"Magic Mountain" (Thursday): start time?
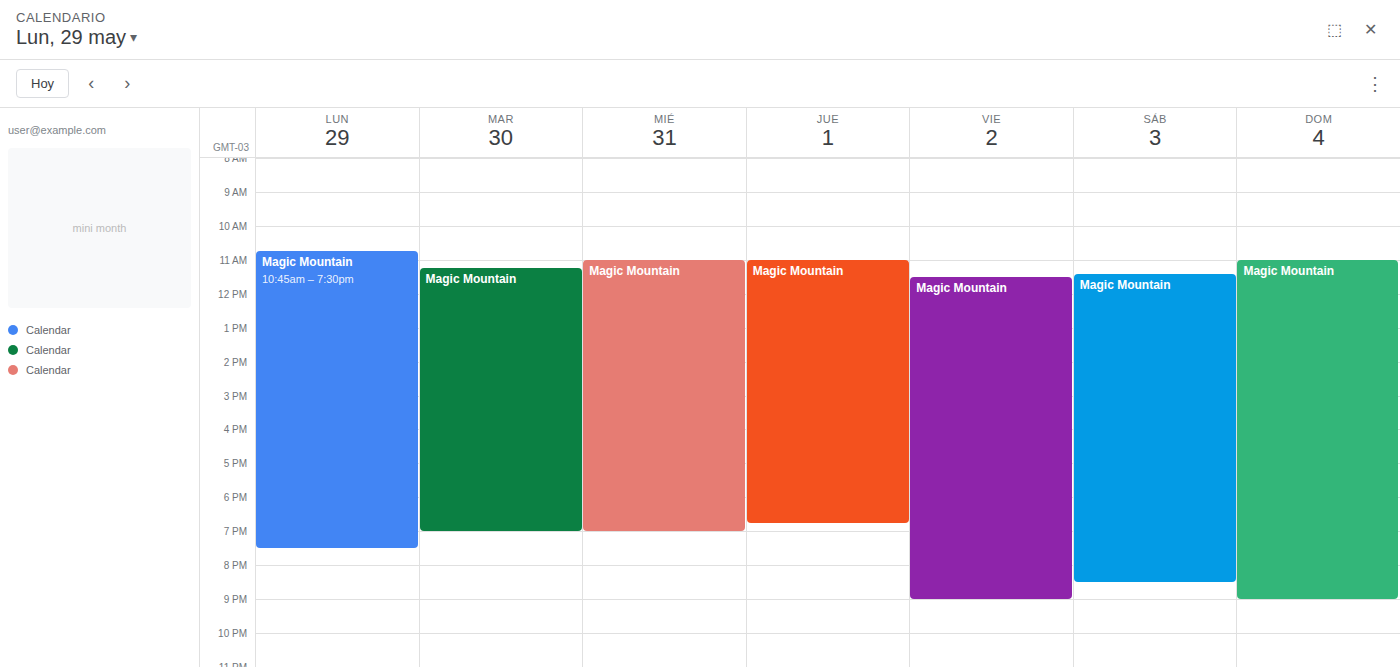
11:00 AM